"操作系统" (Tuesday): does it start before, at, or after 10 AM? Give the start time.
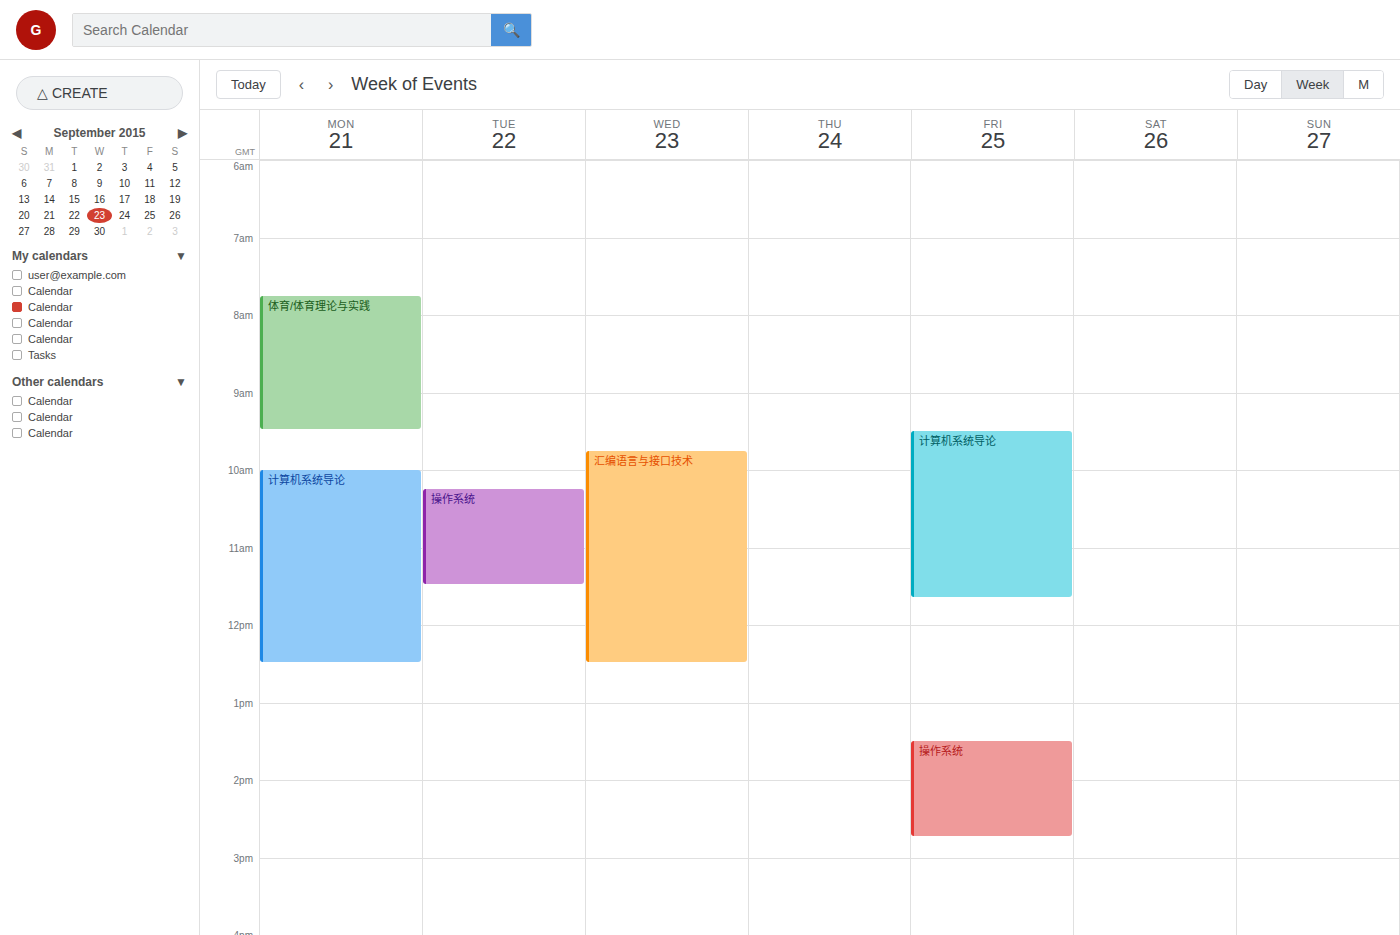
10:15 AM -- after 10 AM, 15 minutes below the 10 AM line.